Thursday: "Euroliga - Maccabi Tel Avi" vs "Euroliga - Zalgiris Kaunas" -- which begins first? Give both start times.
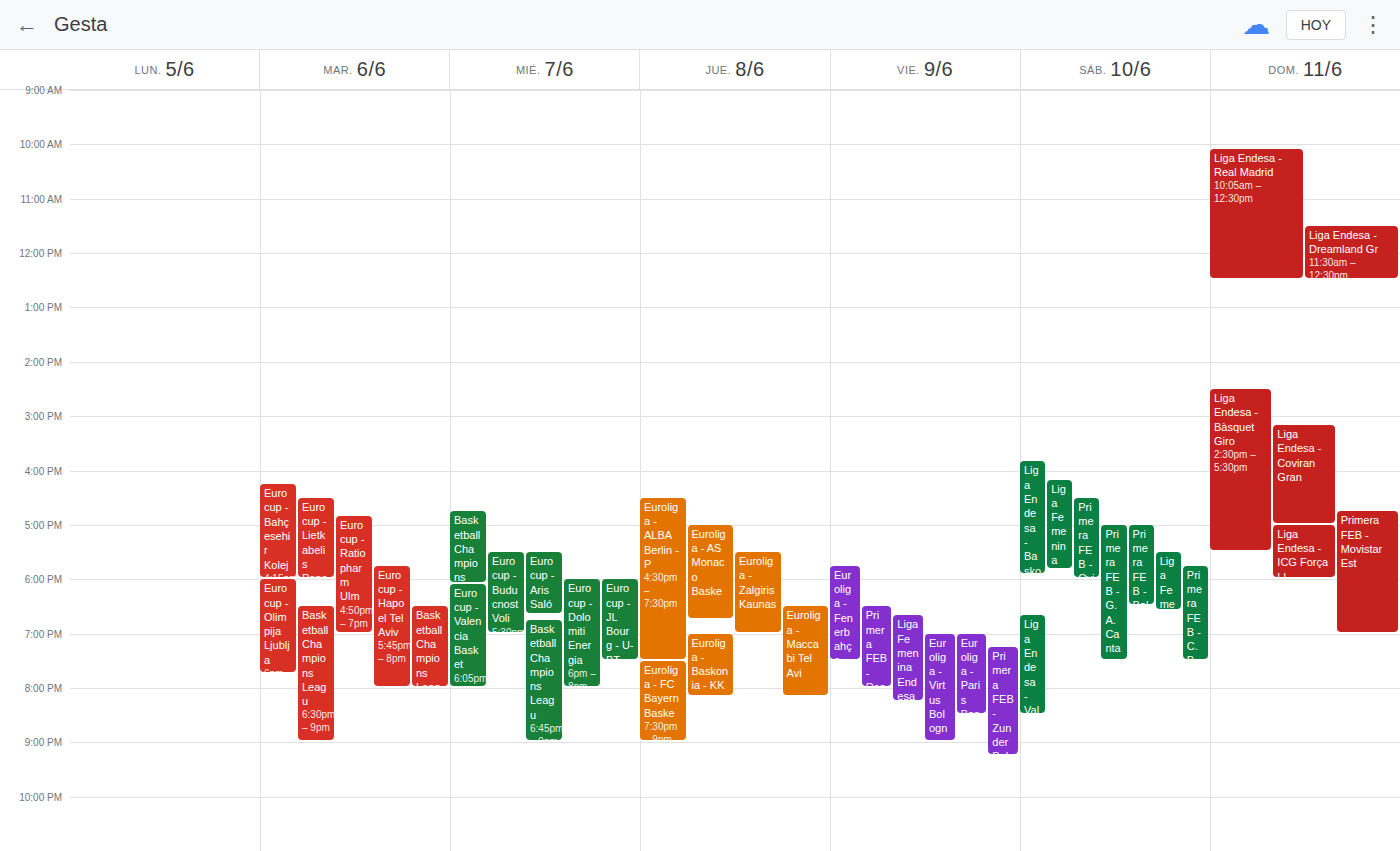
"Euroliga - Zalgiris Kaunas" 5:30 PM; "Euroliga - Maccabi Tel Avi" 6:30 PM.